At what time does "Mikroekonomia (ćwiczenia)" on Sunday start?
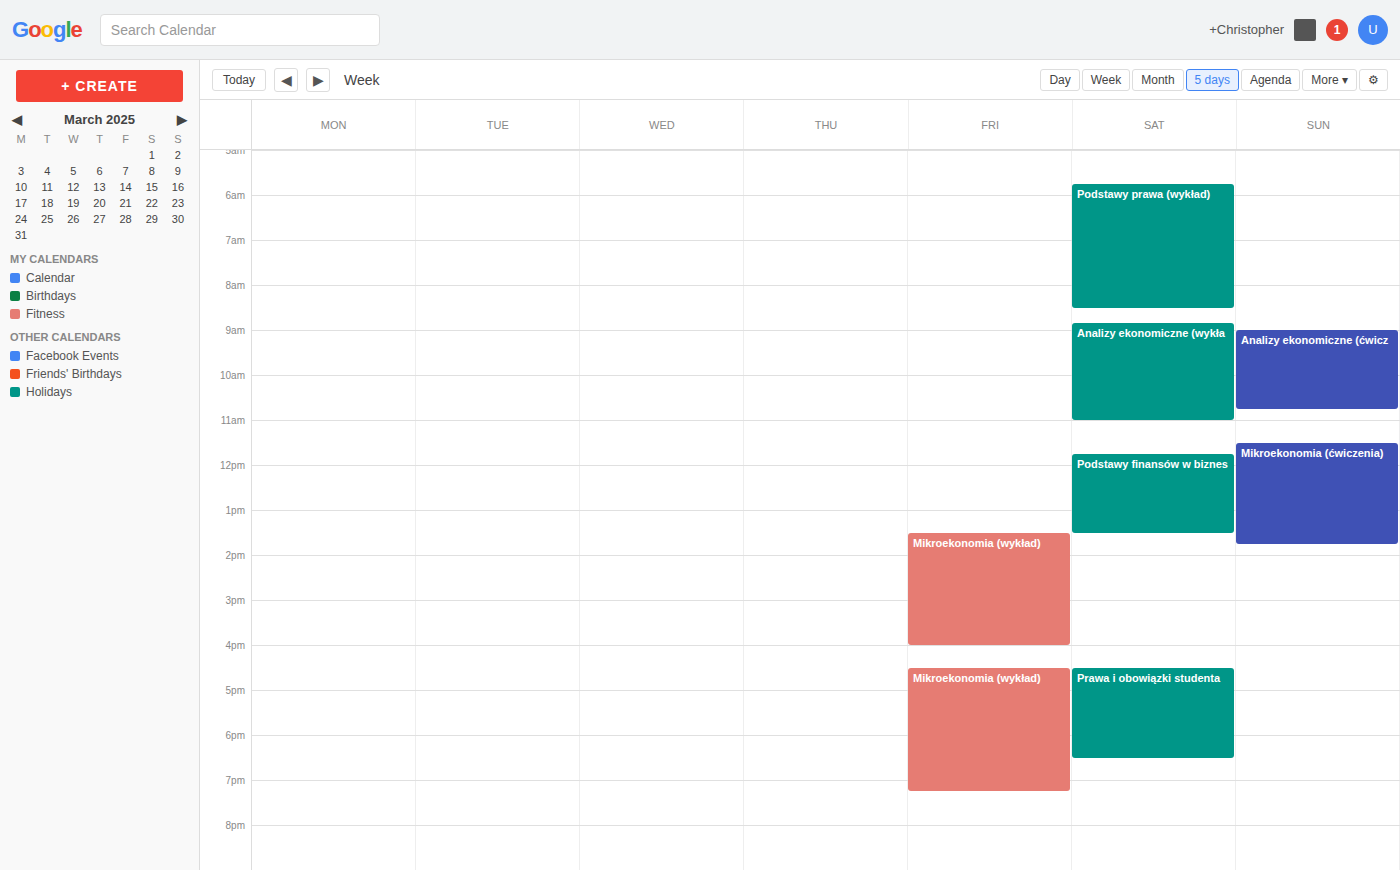
11:30